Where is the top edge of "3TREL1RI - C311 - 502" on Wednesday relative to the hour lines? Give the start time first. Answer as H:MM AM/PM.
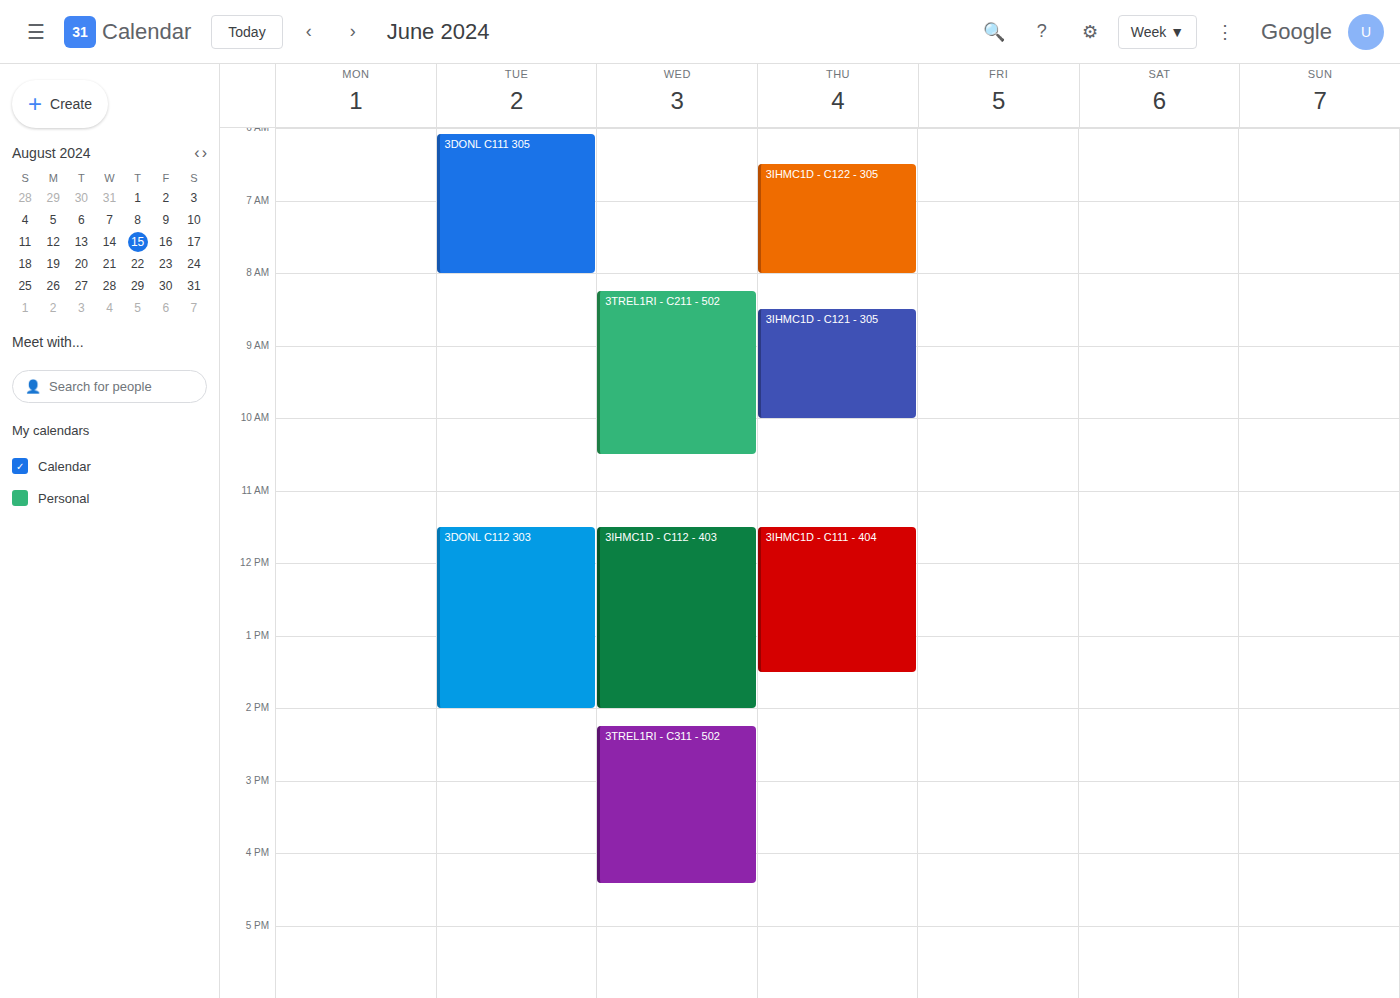
2:15 PM -- neither: a quarter of the way from the 2 PM line to the 3 PM line.